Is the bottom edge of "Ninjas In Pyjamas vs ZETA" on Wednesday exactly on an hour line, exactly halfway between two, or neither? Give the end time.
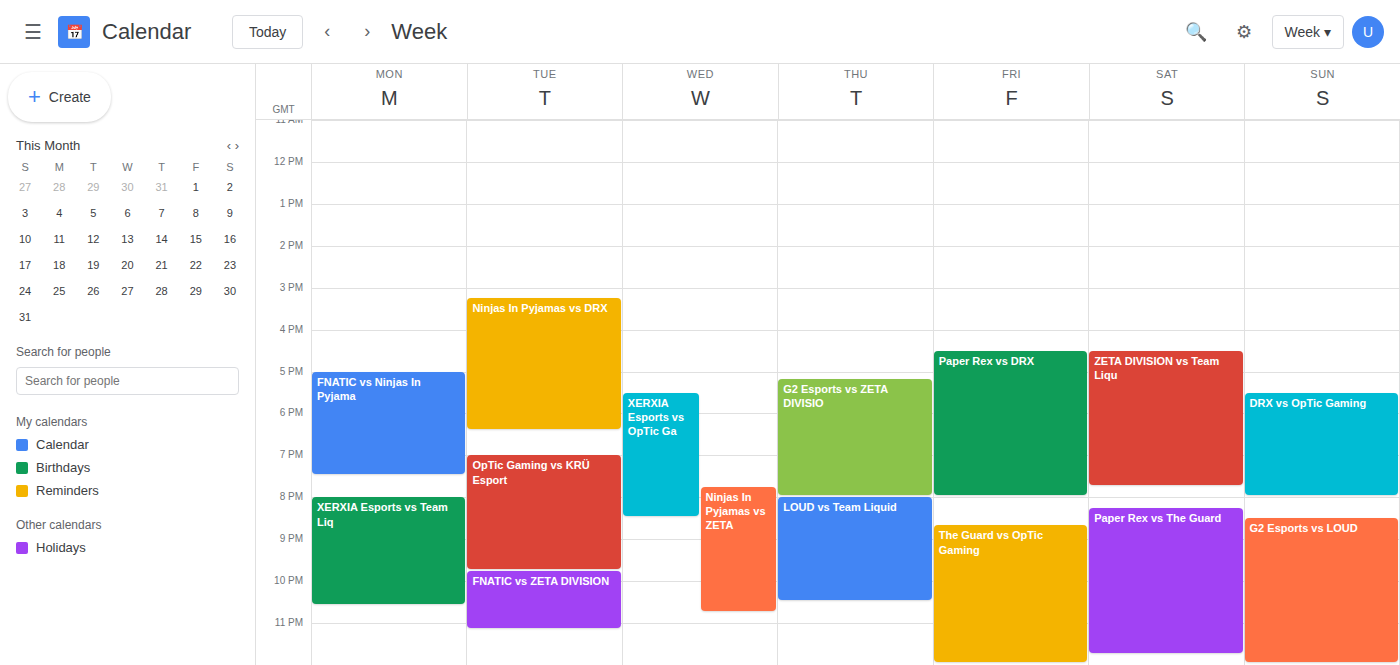
22:45 -- neither: three quarters of the way from the 22:00 line to the 23:00 line.